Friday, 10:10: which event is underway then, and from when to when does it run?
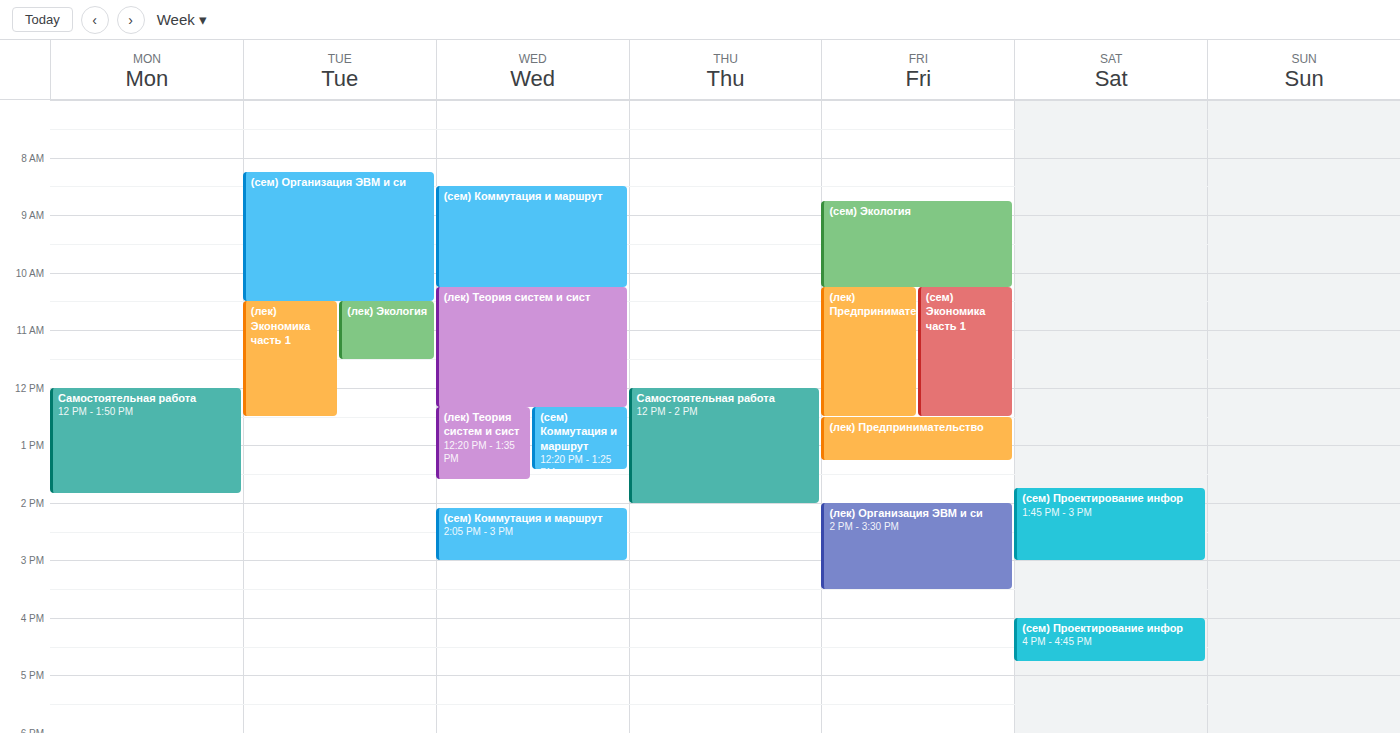
"(сем) Экология", 08:45 to 10:15